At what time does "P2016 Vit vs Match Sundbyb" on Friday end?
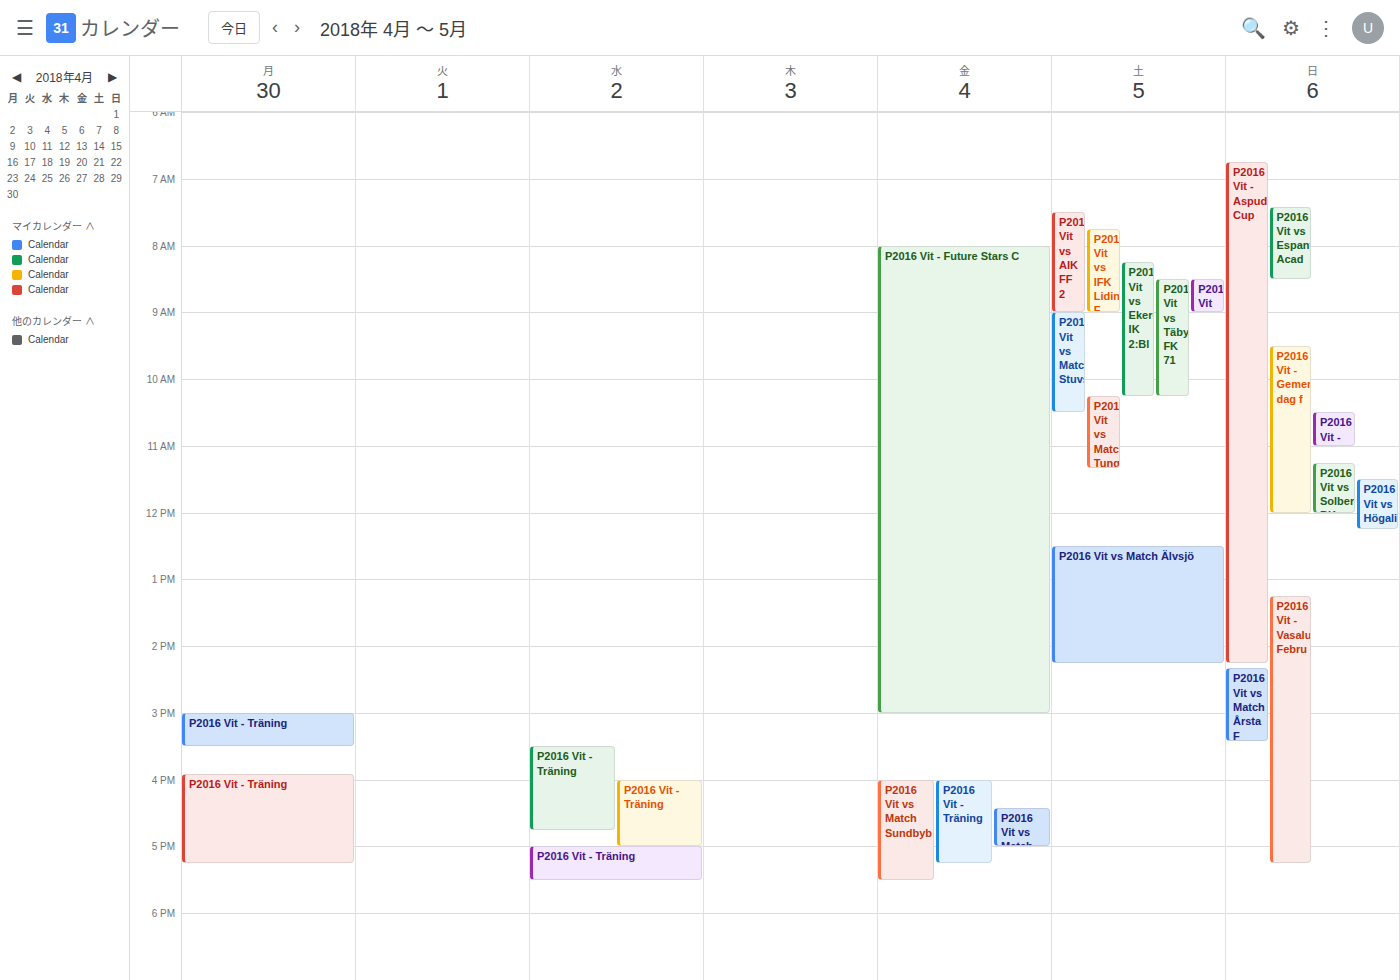
5:30 PM